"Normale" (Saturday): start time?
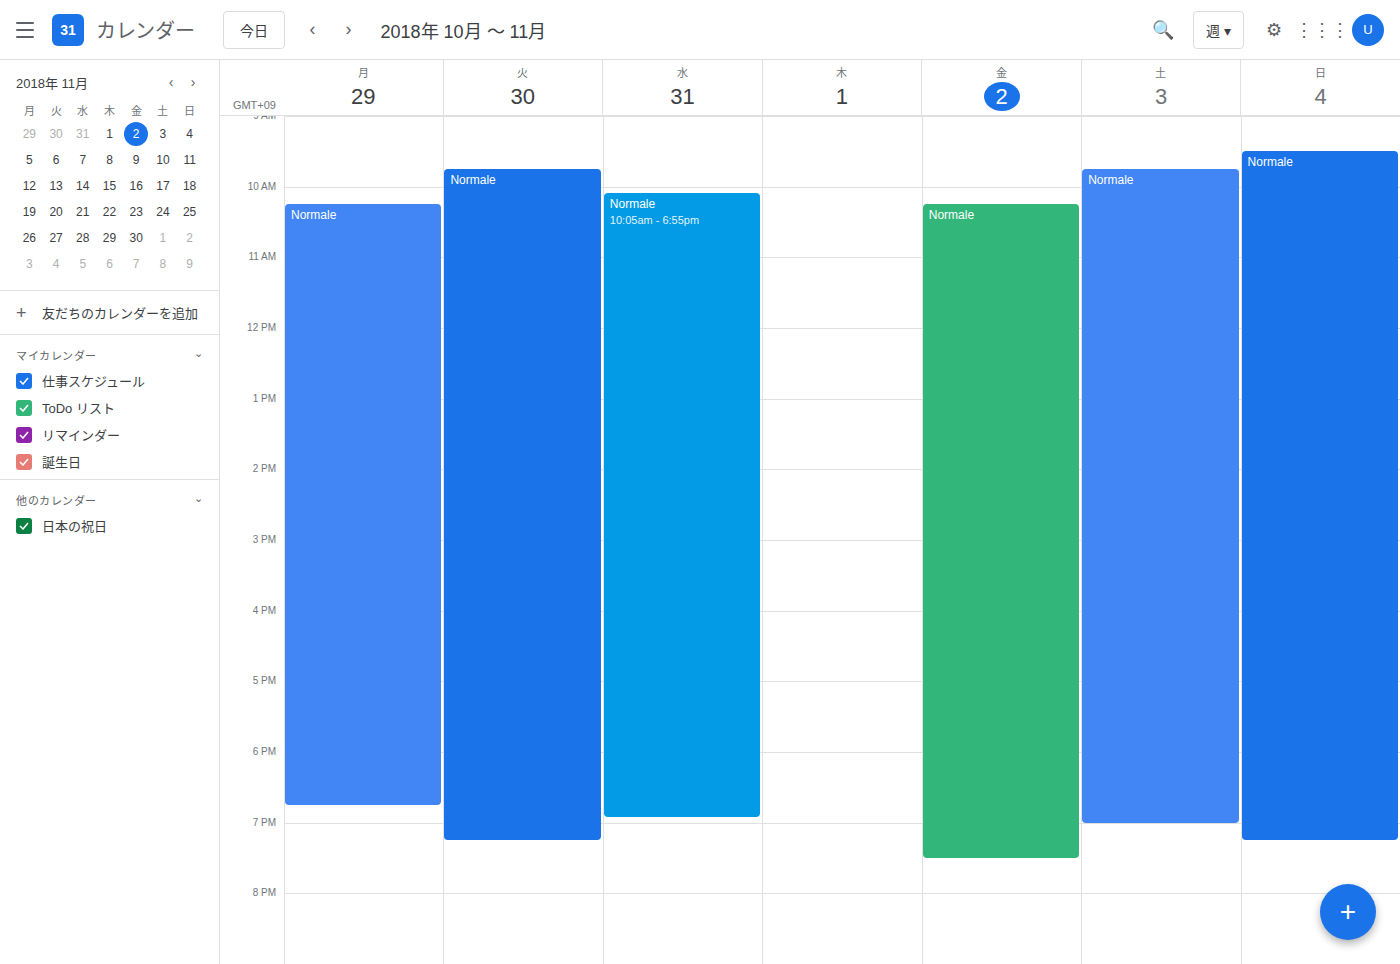
9:45 AM